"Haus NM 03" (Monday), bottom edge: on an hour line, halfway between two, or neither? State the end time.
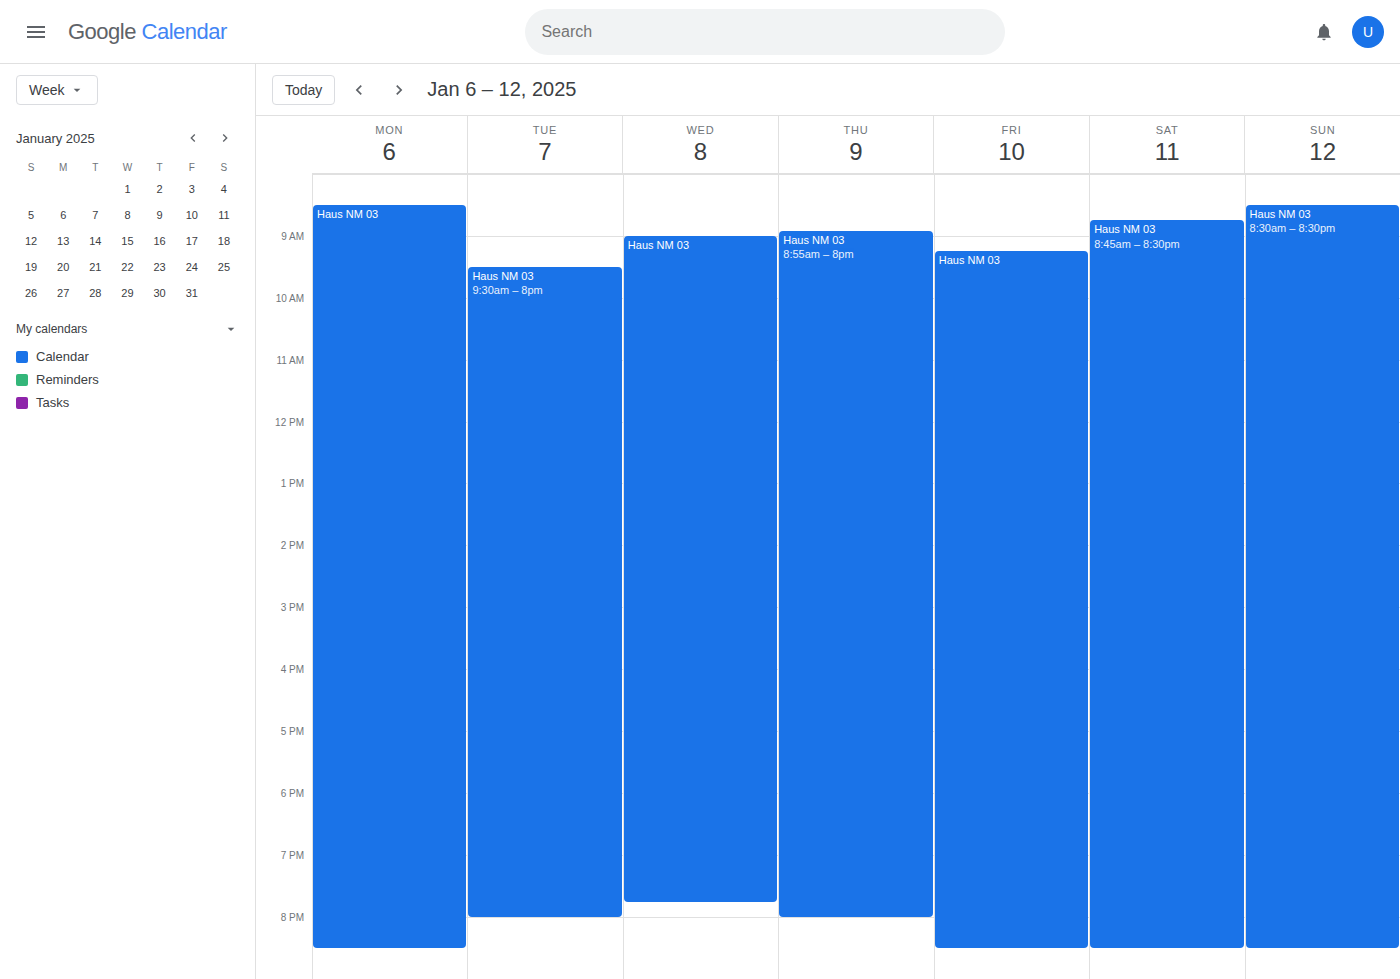
8:30 PM -- halfway between the 8 PM and 9 PM lines.